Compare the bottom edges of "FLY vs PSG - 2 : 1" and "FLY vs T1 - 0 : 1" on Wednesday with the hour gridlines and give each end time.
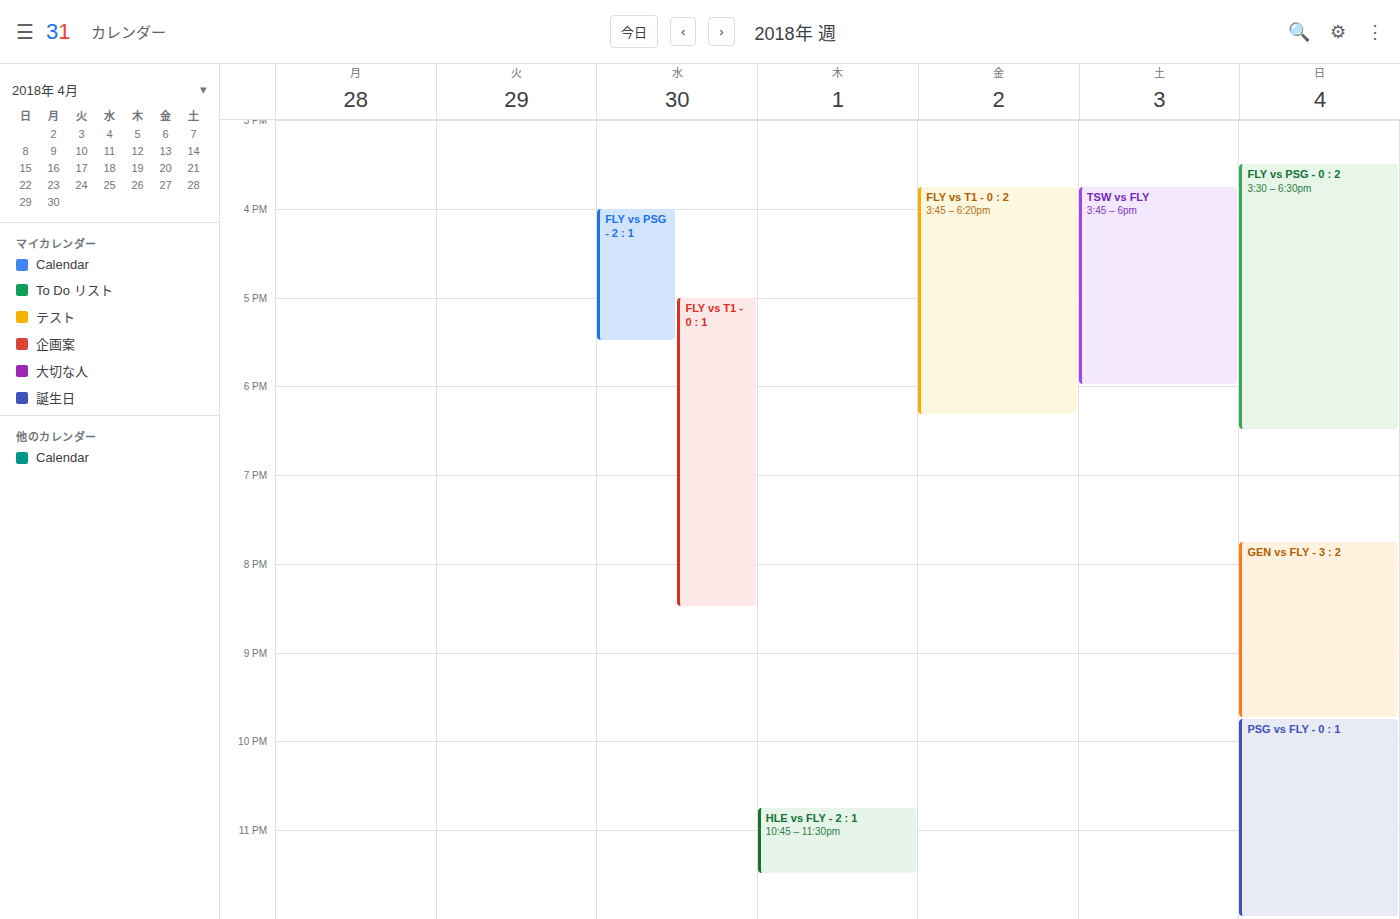
"FLY vs PSG - 2 : 1": 5:30 PM, halfway between the 5 PM and 6 PM lines. "FLY vs T1 - 0 : 1": 8:30 PM, halfway between the 8 PM and 9 PM lines.